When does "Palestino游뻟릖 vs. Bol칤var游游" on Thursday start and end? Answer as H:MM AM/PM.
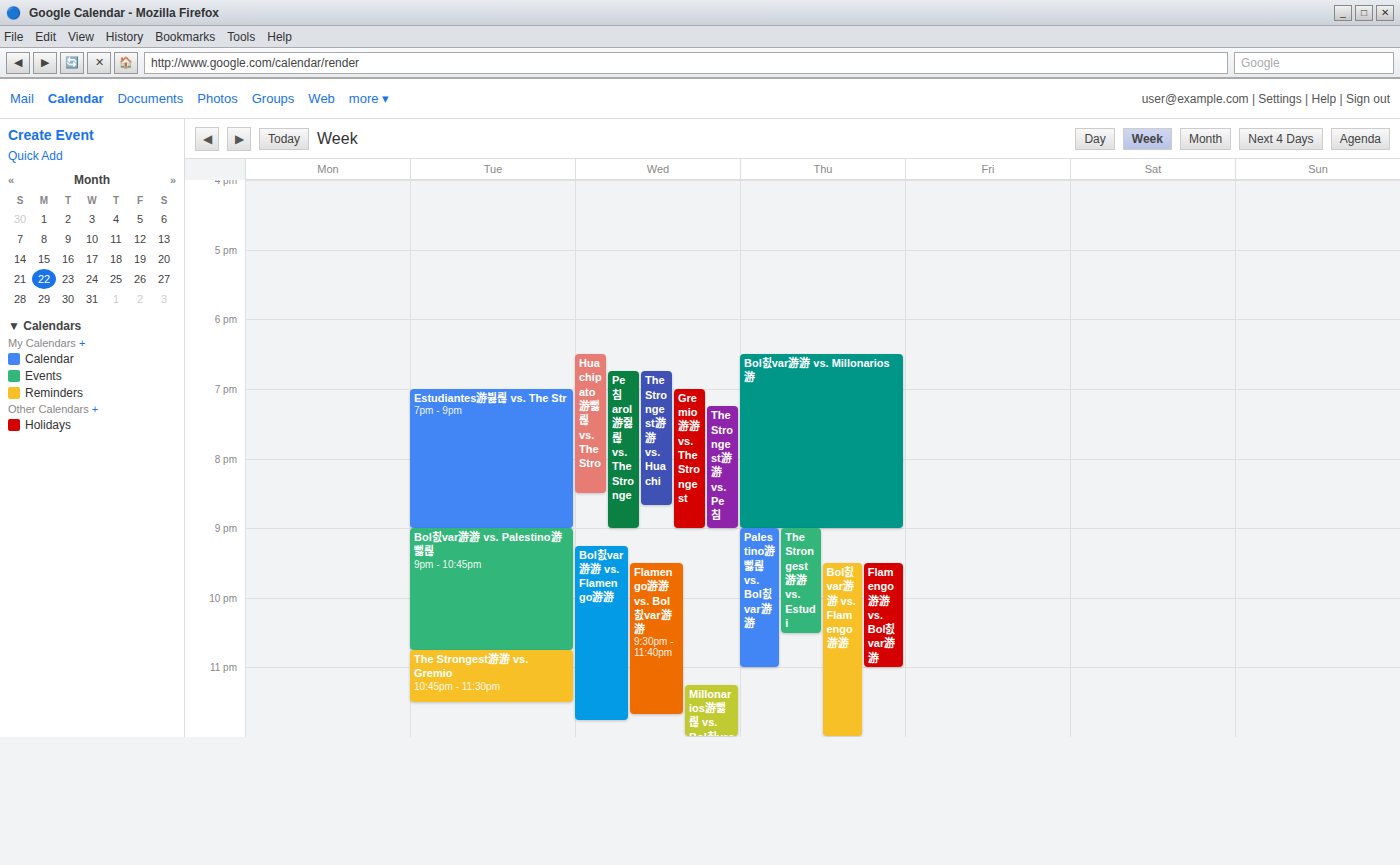
9:00 PM to 11:00 PM